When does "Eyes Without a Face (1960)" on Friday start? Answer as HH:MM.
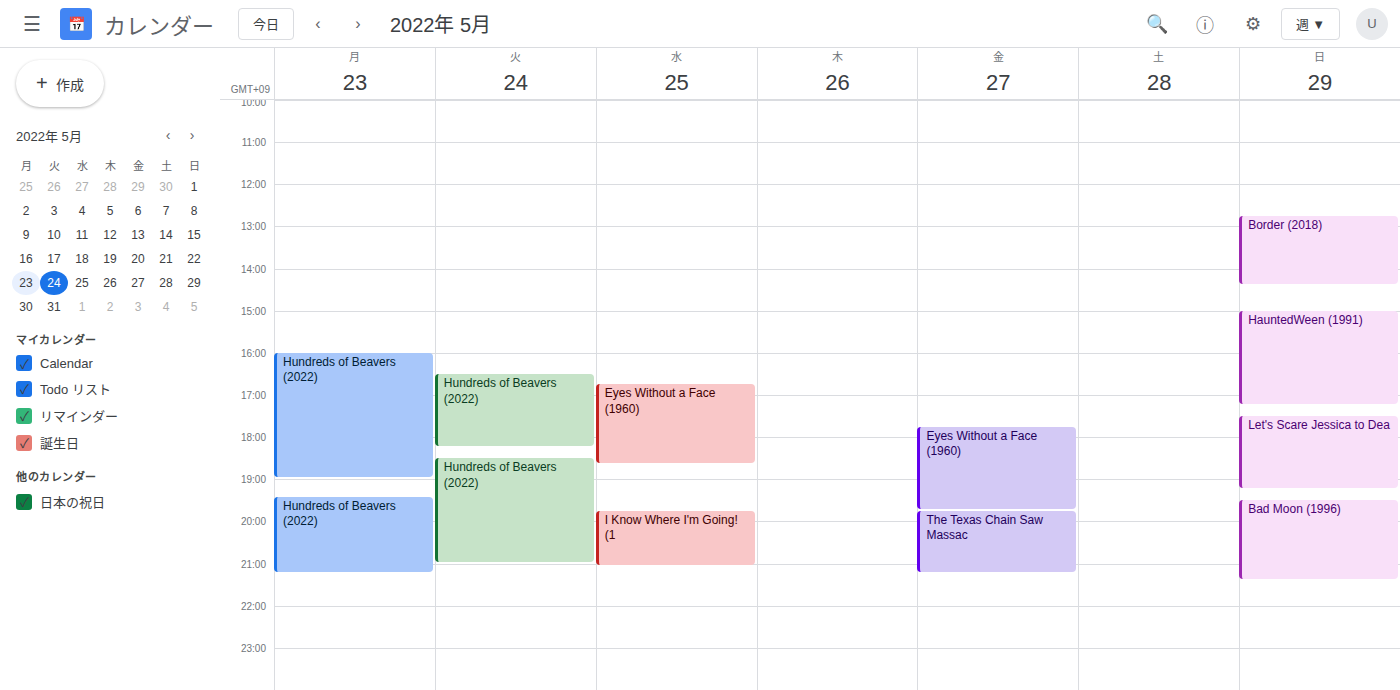
17:45